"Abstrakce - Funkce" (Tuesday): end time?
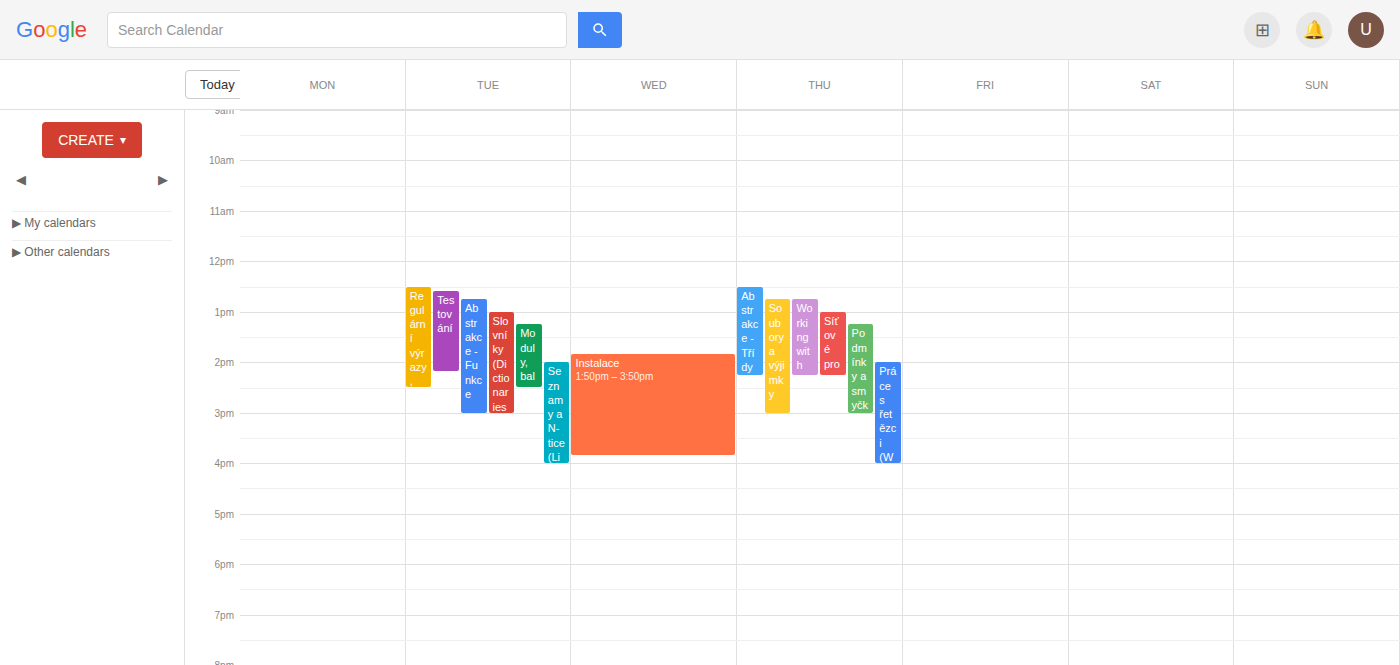
3:00 PM